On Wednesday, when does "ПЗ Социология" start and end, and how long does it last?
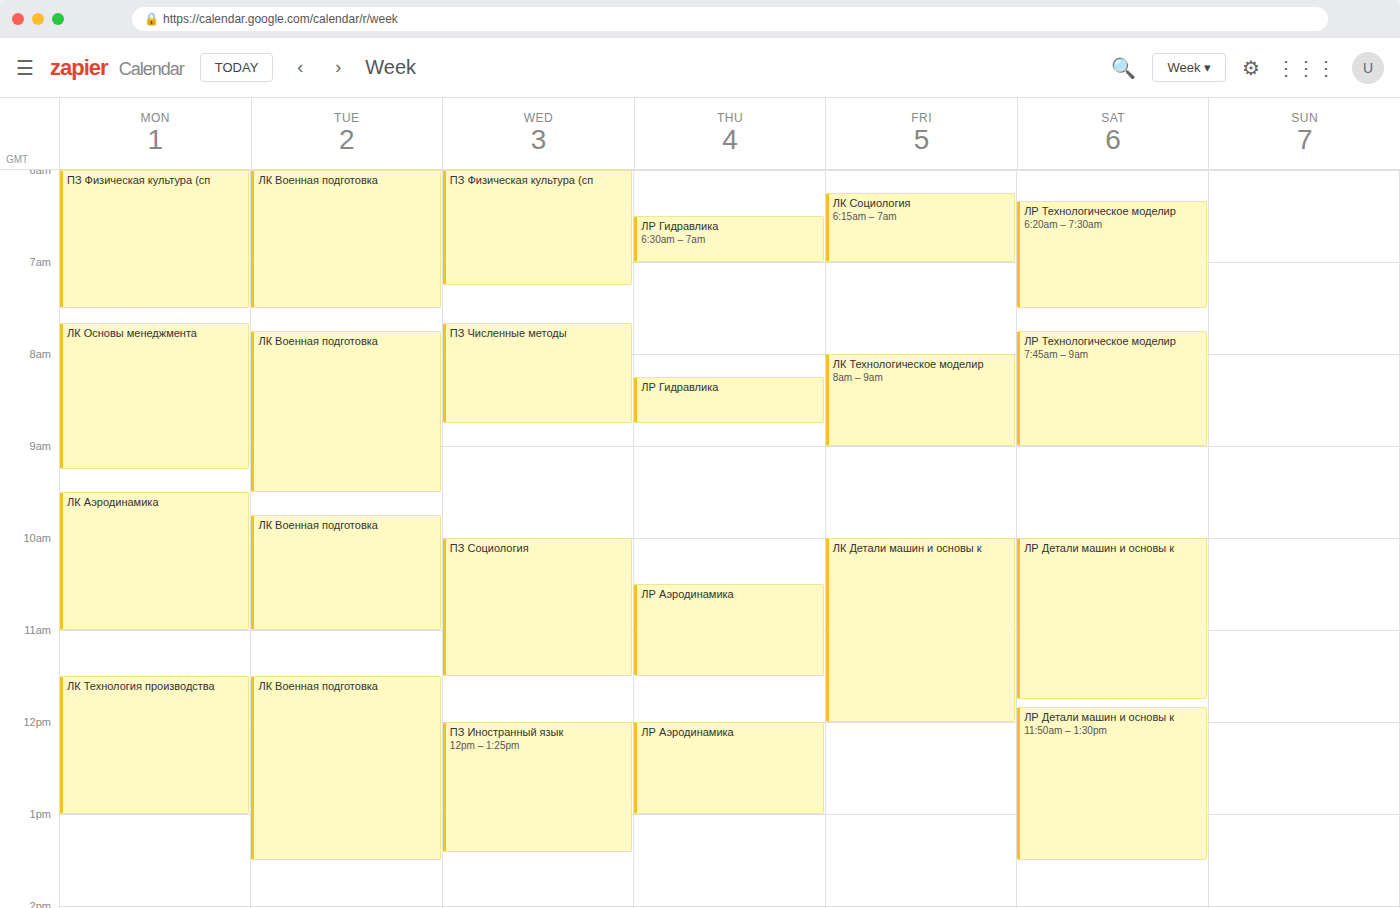
10:00 AM to 11:30 AM, 1 hour 30 minutes